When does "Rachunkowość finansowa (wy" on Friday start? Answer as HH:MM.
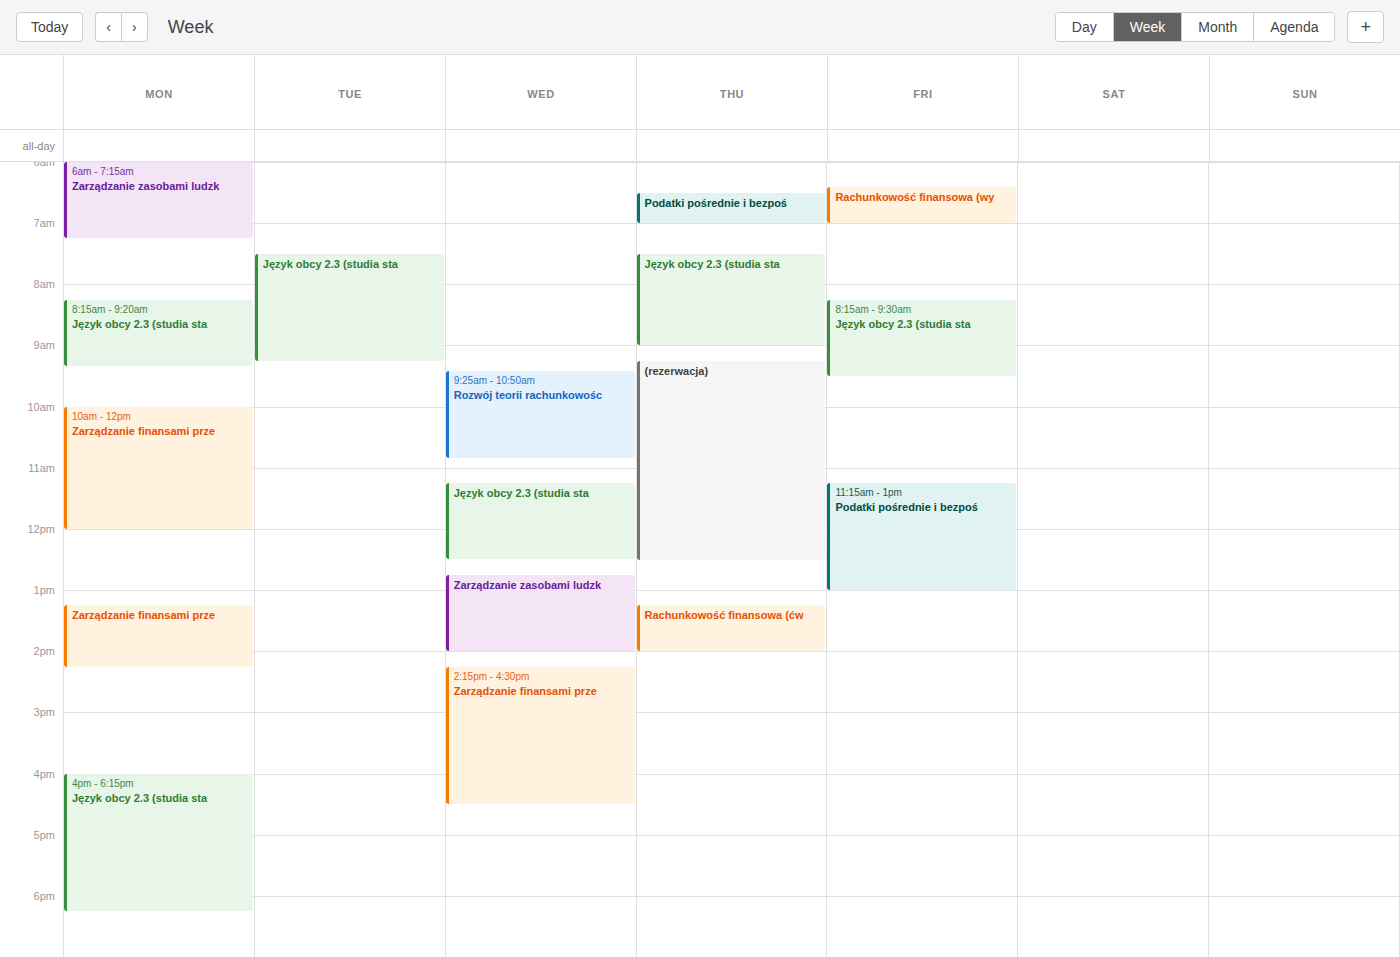
06:25